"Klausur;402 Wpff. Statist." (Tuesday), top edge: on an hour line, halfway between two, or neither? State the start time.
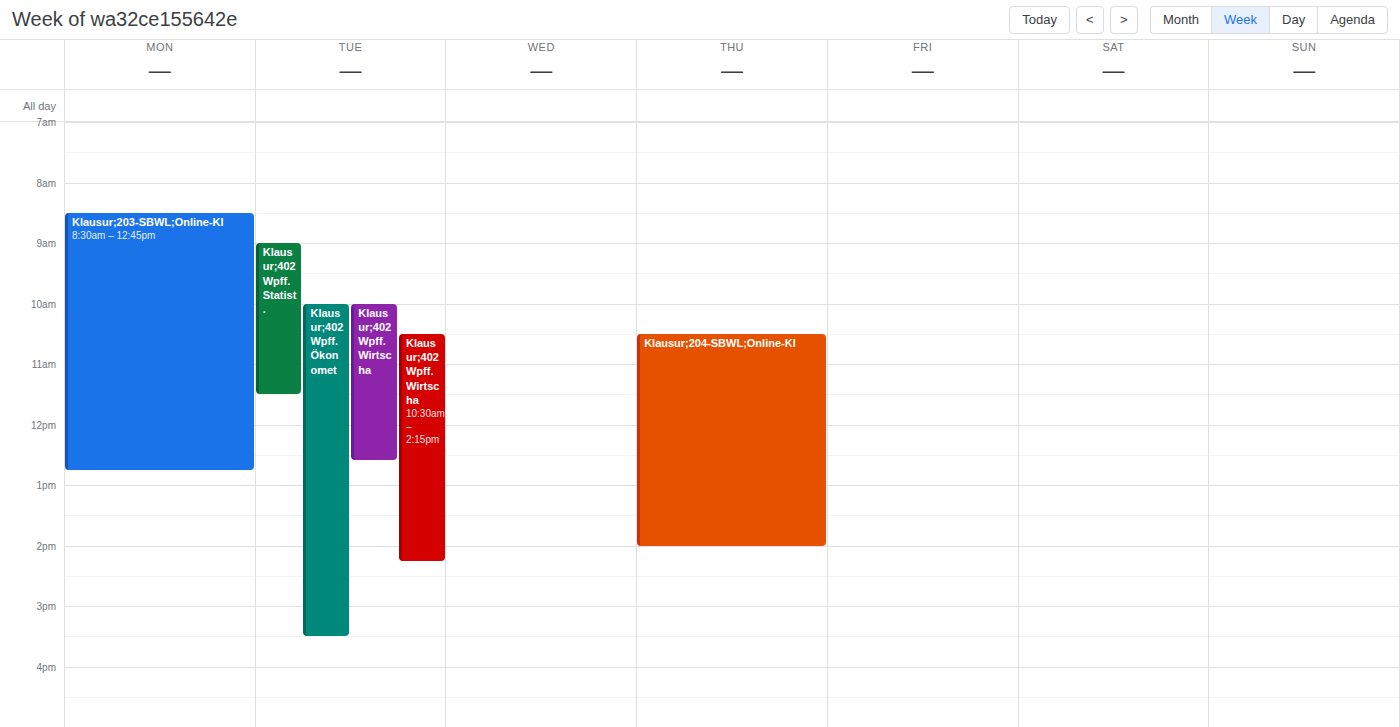
9:00 AM -- exactly on the 9 AM line.